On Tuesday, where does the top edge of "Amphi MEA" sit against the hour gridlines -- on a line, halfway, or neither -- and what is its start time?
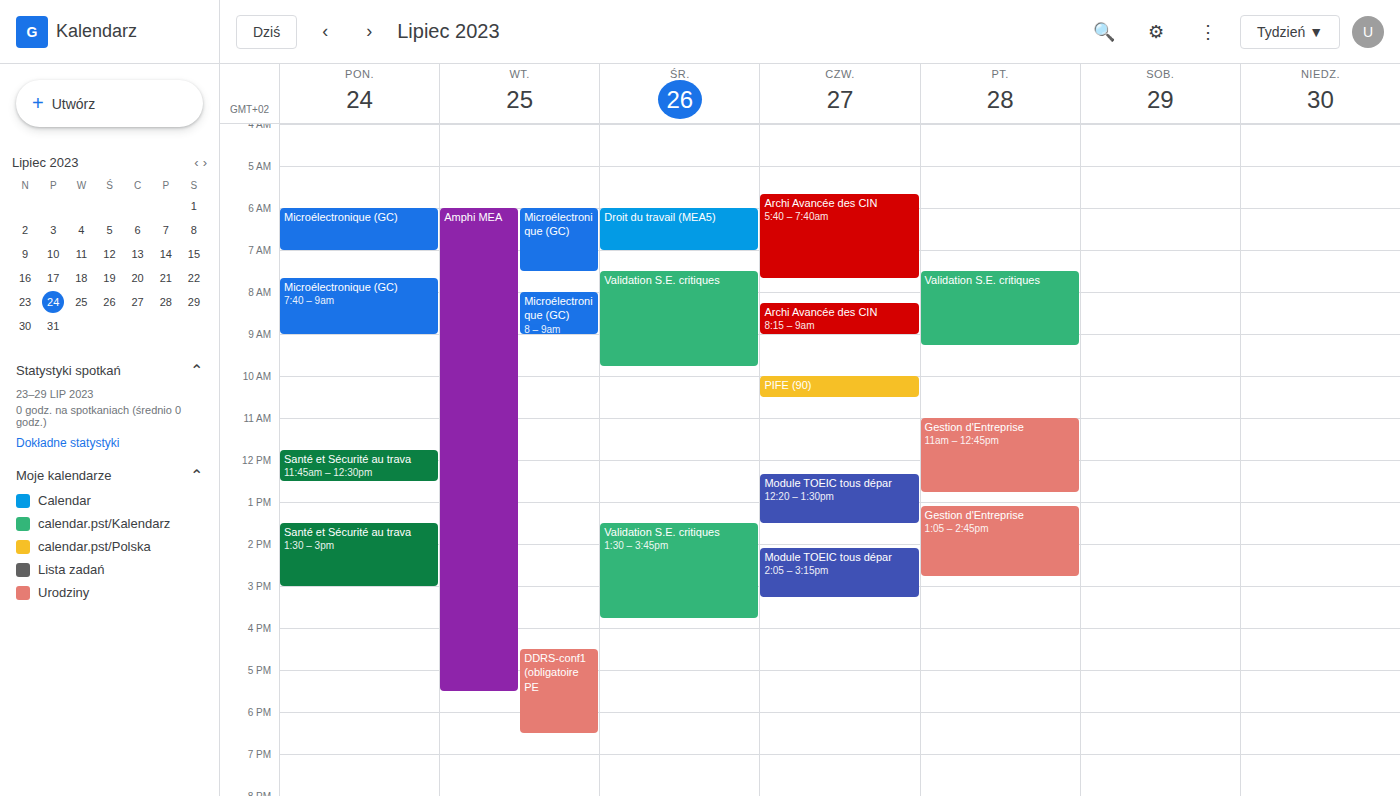
06:00 -- exactly on the 06:00 line.